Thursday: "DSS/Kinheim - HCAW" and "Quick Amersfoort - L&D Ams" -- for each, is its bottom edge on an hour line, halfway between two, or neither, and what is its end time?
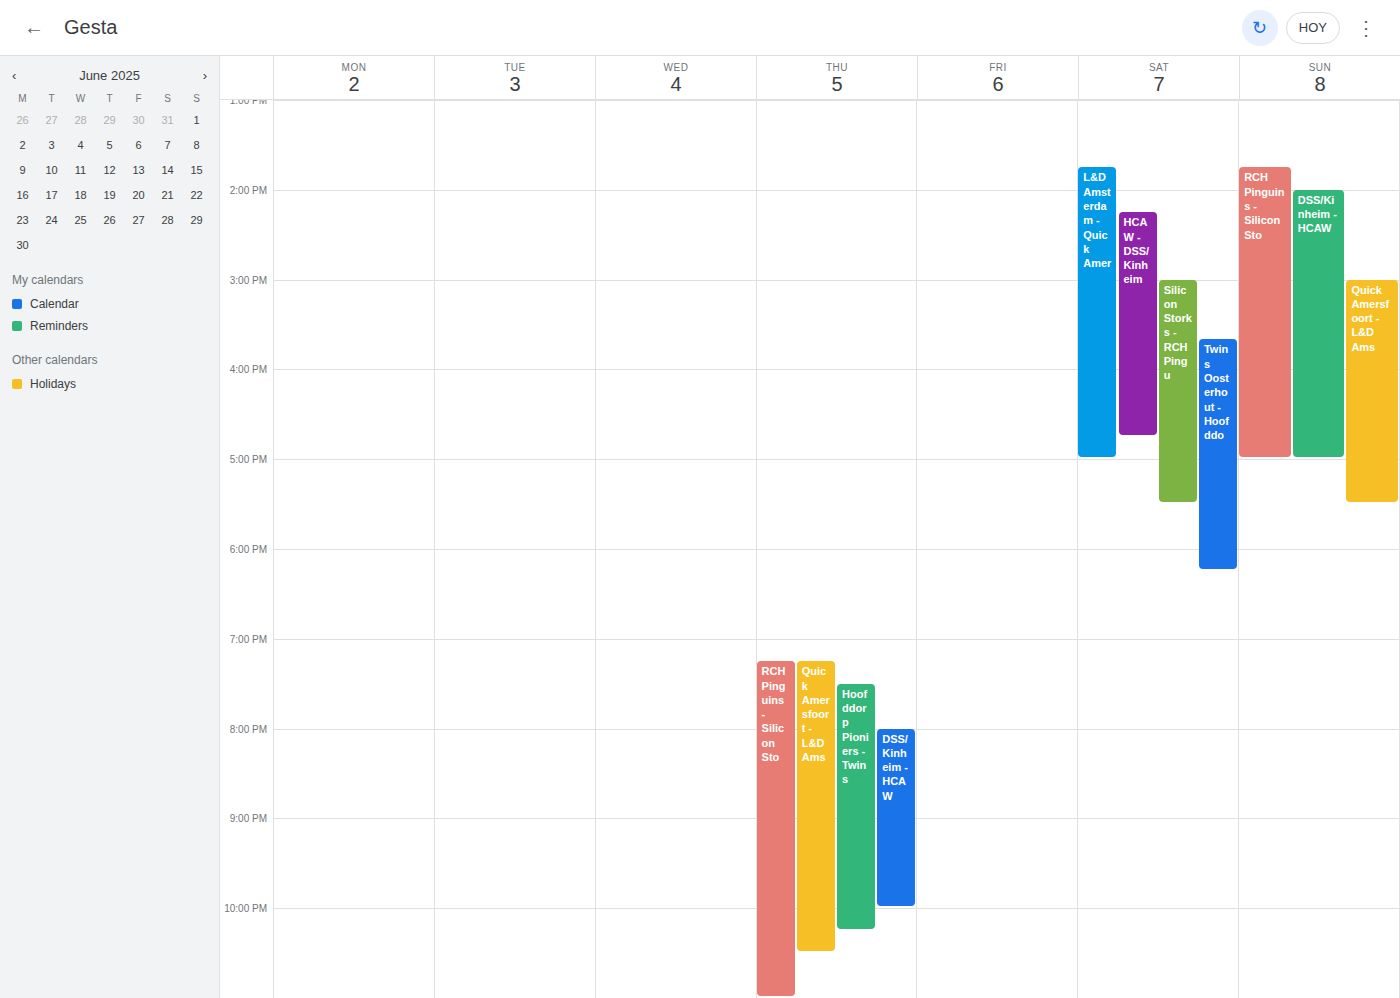
"DSS/Kinheim - HCAW": 10:00 PM, exactly on the 10 PM line. "Quick Amersfoort - L&D Ams": 10:30 PM, halfway between the 10 PM and 11 PM lines.